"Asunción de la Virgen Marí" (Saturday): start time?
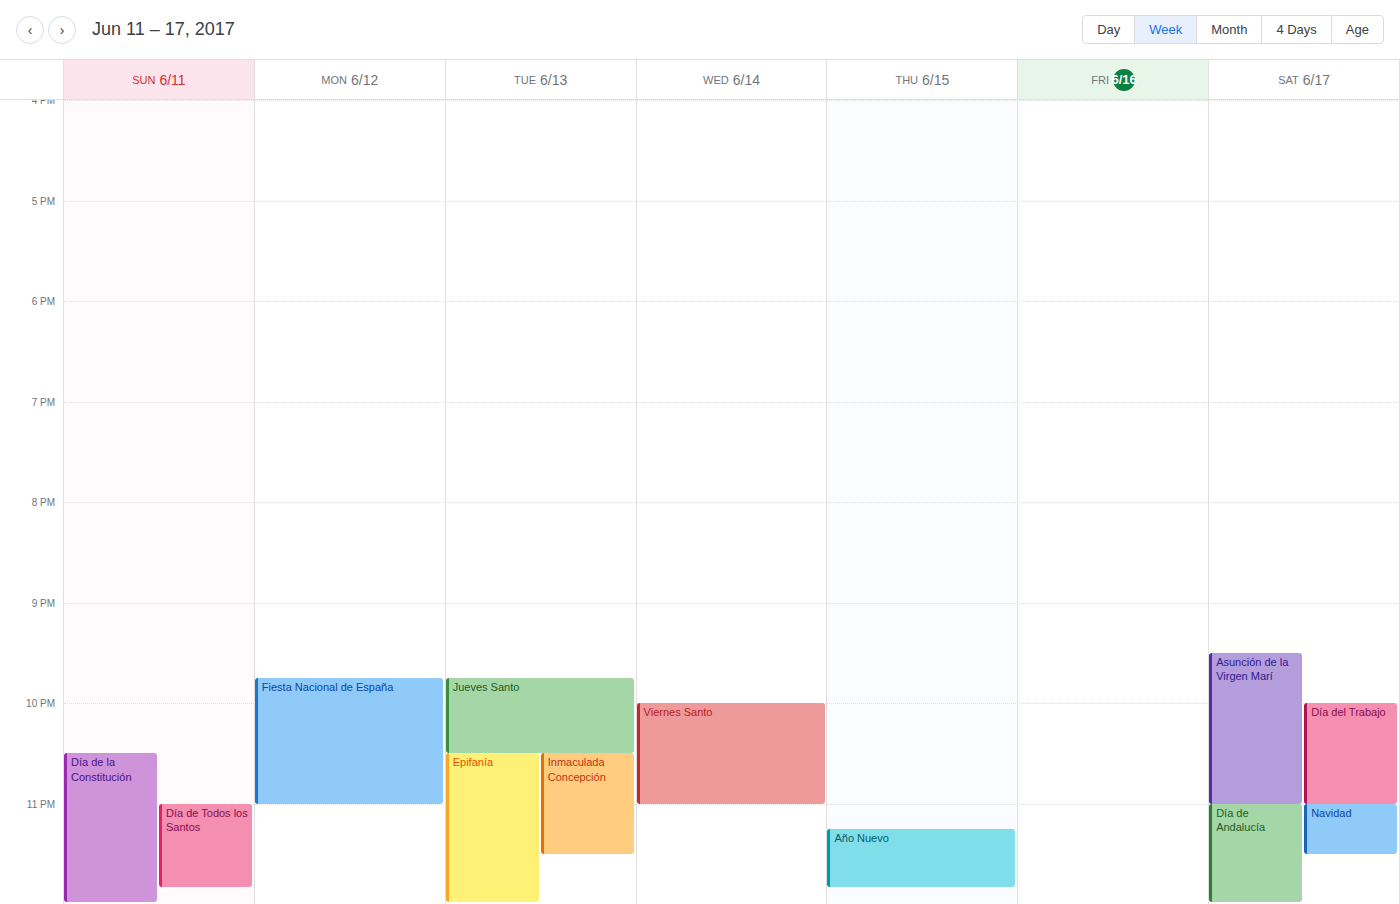
9:30 PM